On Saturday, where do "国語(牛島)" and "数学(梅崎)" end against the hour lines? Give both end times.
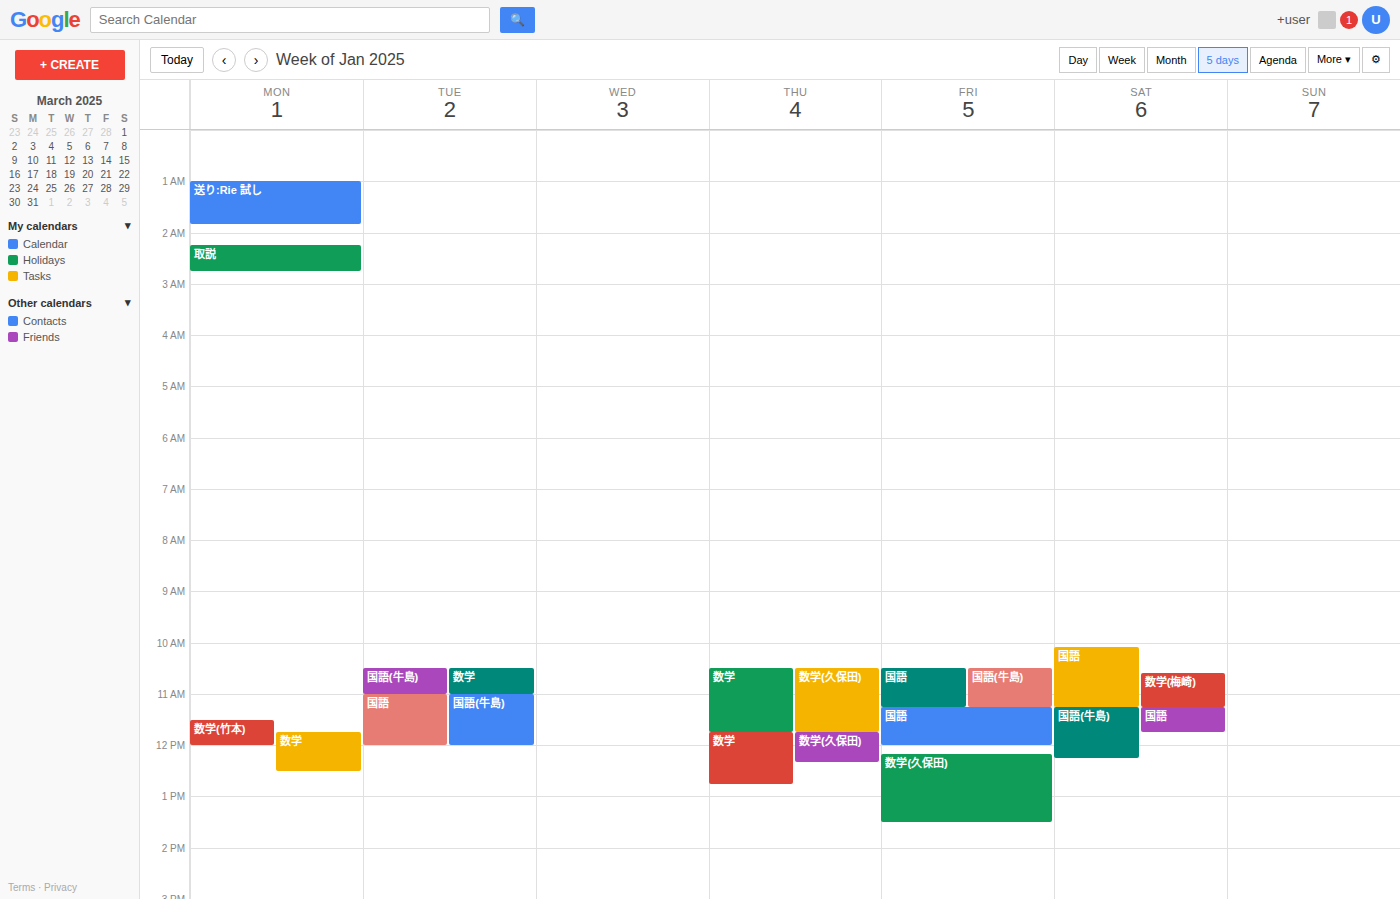
"国語(牛島)": 12:15 PM, neither: a quarter of the way from the 12 PM line to the 1 PM line. "数学(梅崎)": 11:15 AM, neither: a quarter of the way from the 11 AM line to the 12 PM line.